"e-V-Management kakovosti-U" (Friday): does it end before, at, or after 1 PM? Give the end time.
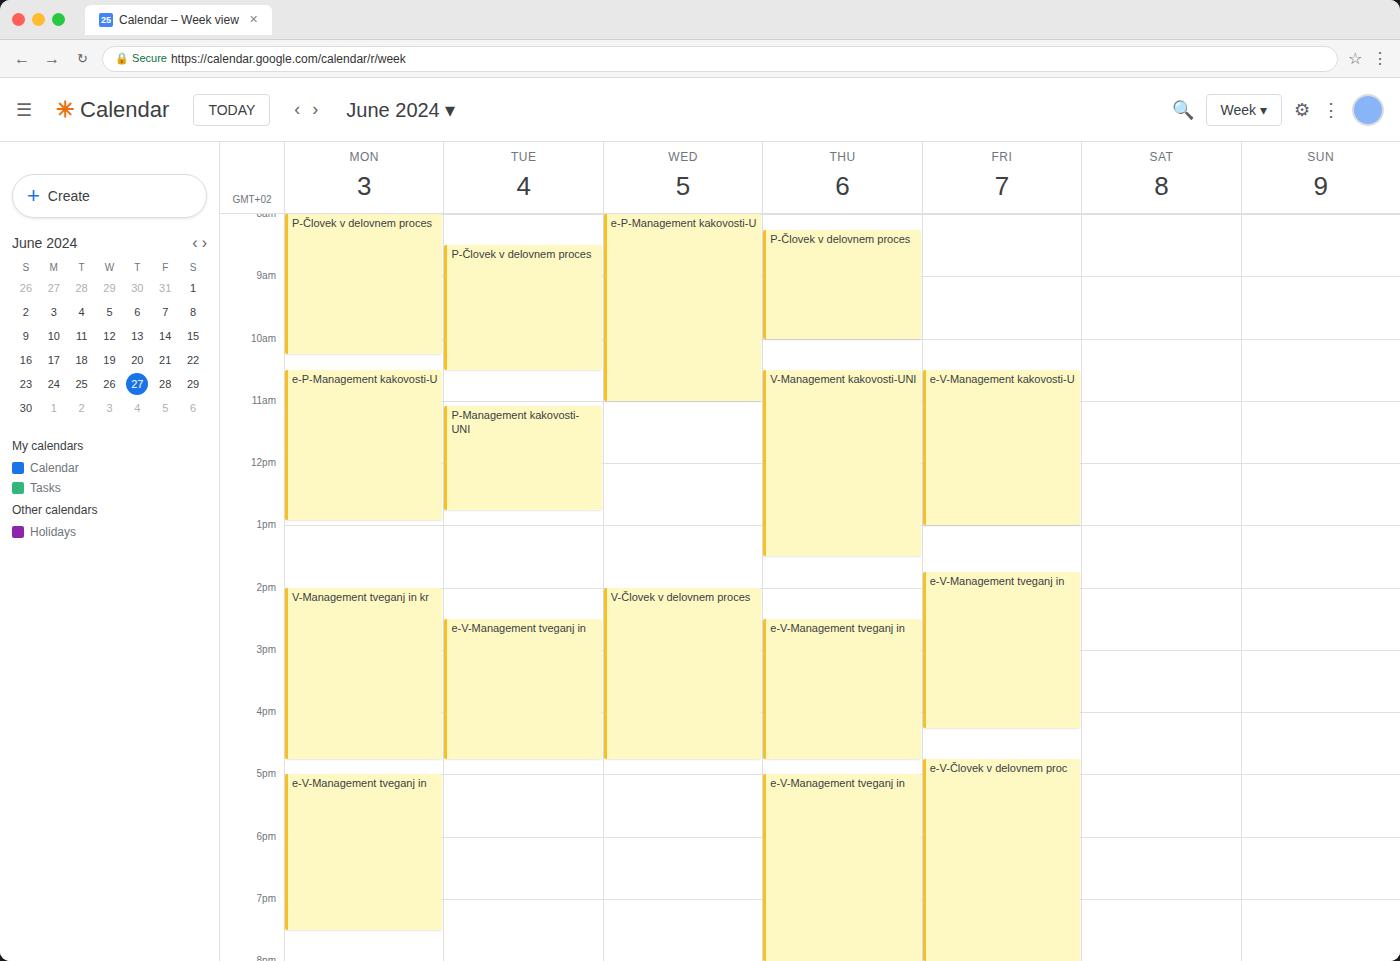
1:00 PM -- exactly at 1 PM, on the 1 PM line.